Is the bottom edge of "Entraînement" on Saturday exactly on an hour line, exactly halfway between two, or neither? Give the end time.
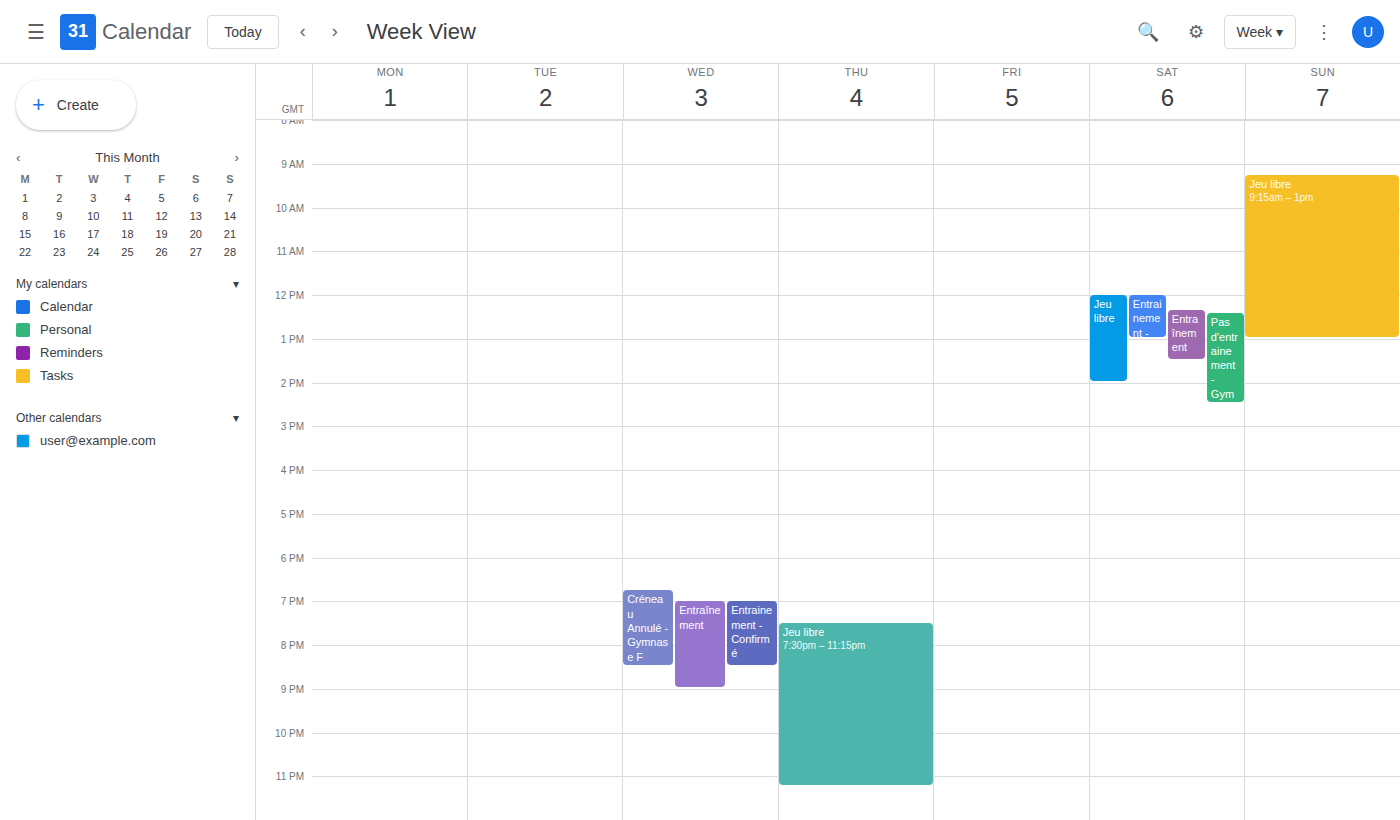
1:30 PM -- halfway between the 1 PM and 2 PM lines.